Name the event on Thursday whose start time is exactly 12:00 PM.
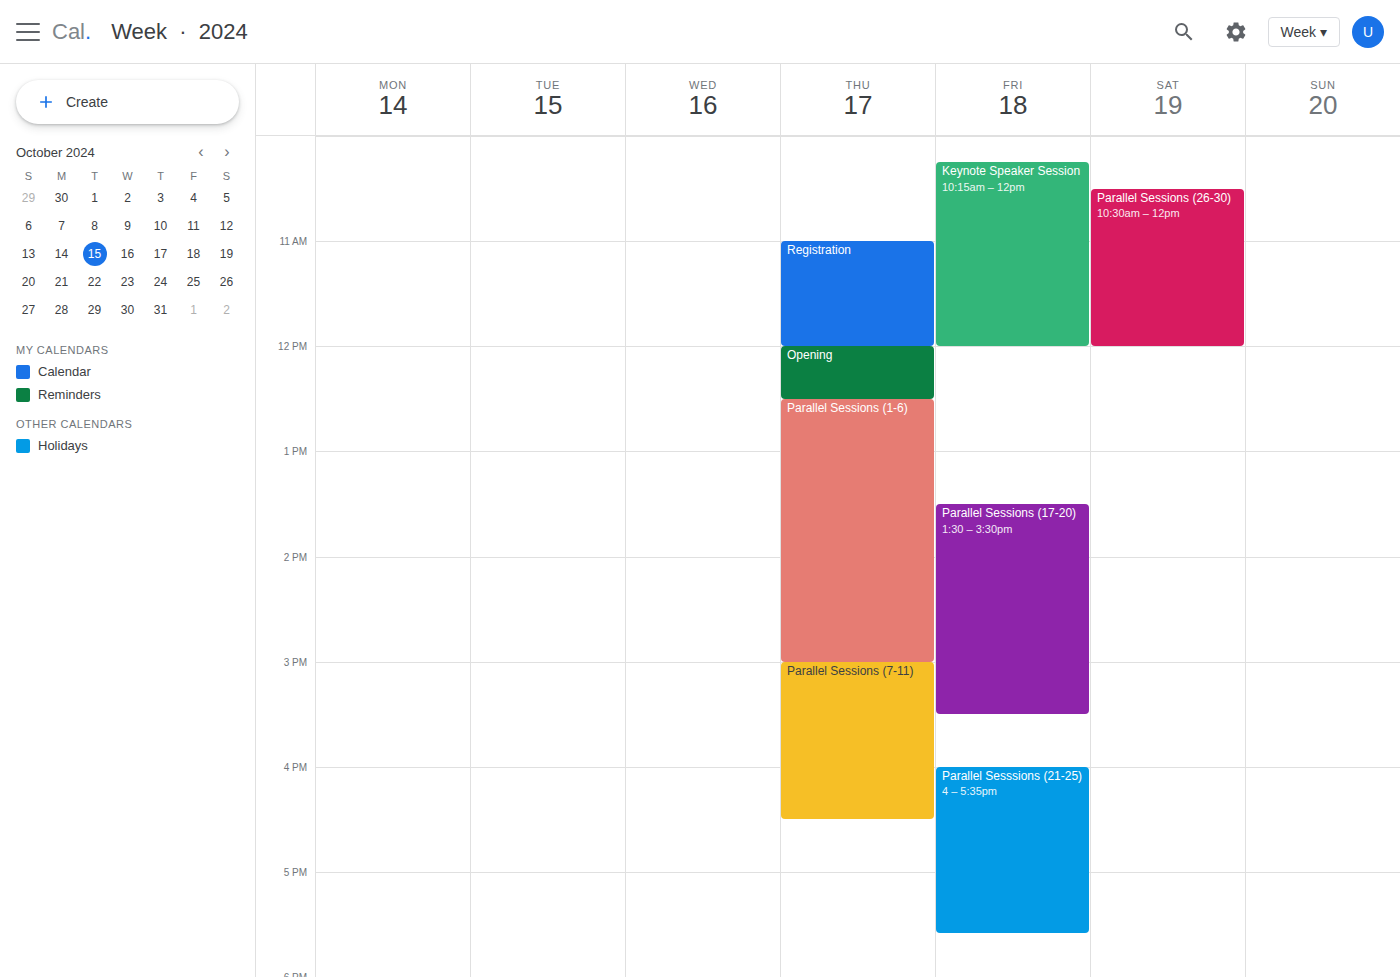
"Opening"